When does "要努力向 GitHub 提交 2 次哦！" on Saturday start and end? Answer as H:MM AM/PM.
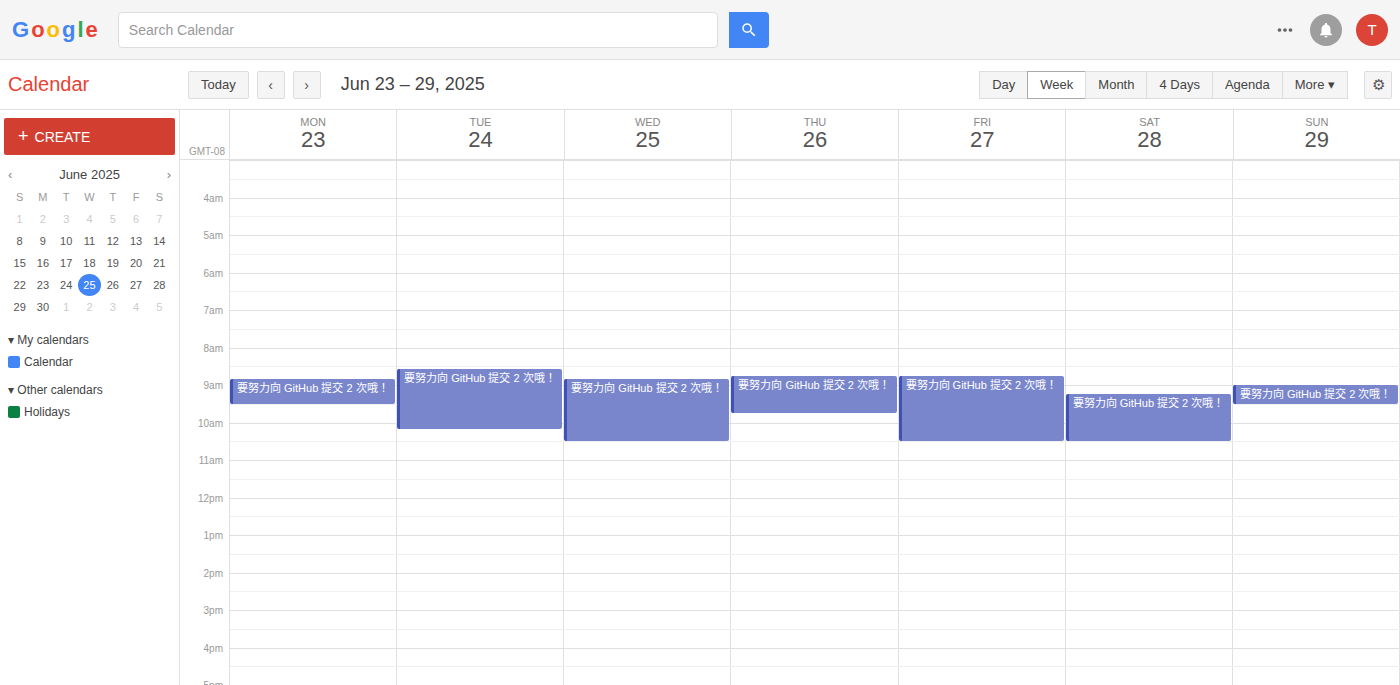
9:15 AM to 10:30 AM